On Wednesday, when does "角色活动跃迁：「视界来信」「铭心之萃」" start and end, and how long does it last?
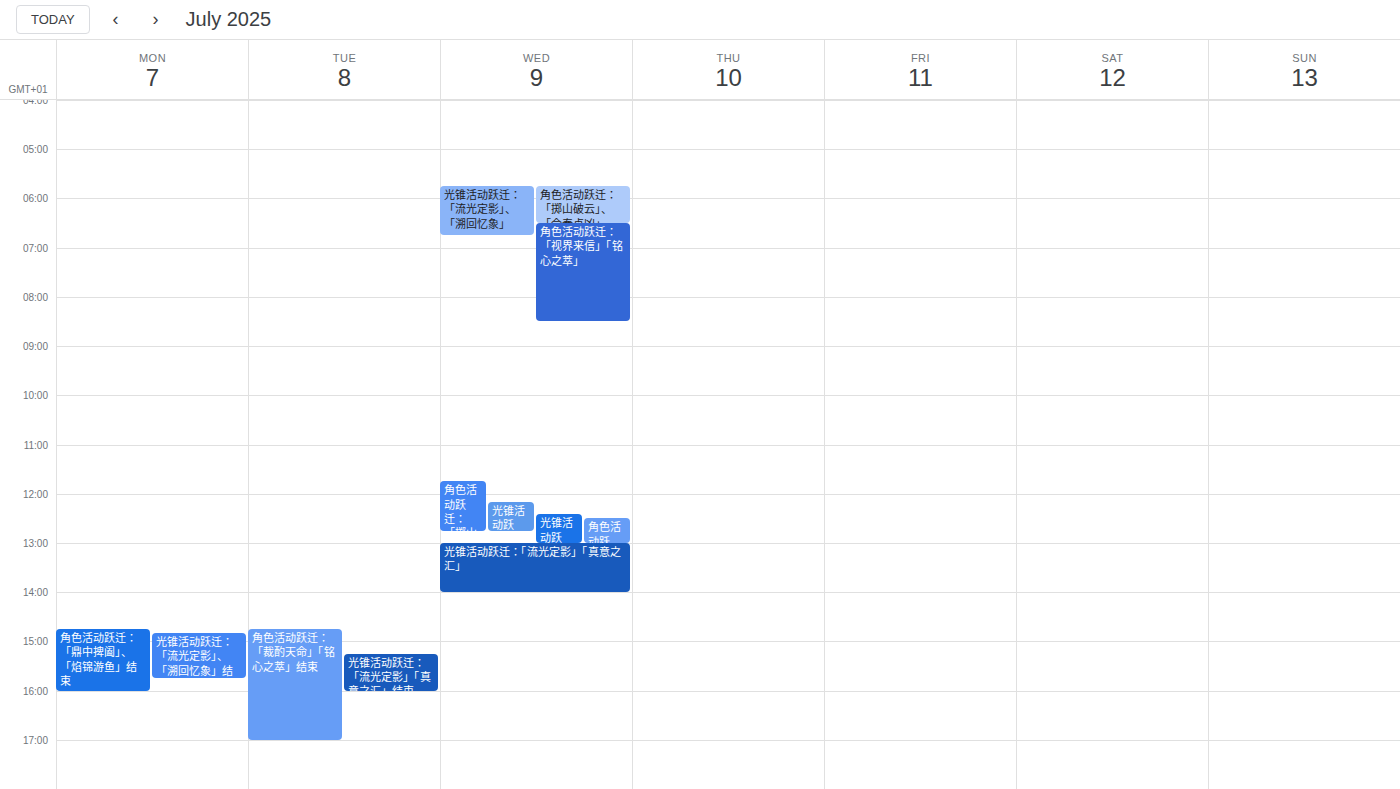
6:30 AM to 8:30 AM, 2 hours